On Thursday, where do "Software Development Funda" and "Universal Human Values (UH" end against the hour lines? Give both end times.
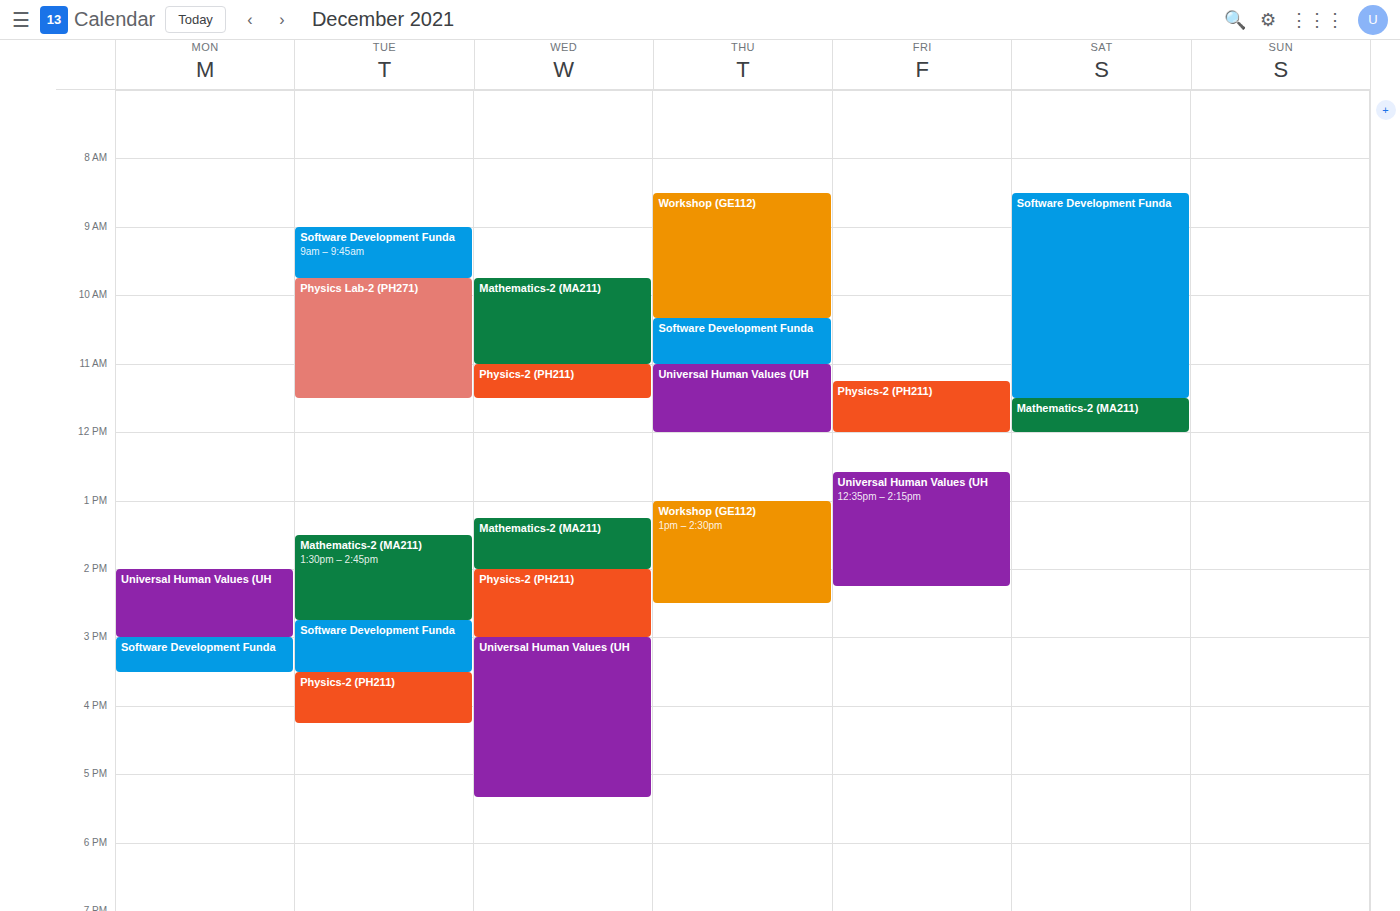
"Software Development Funda": 11:00 AM, exactly on the 11 AM line. "Universal Human Values (UH": 12:00 PM, exactly on the 12 PM line.